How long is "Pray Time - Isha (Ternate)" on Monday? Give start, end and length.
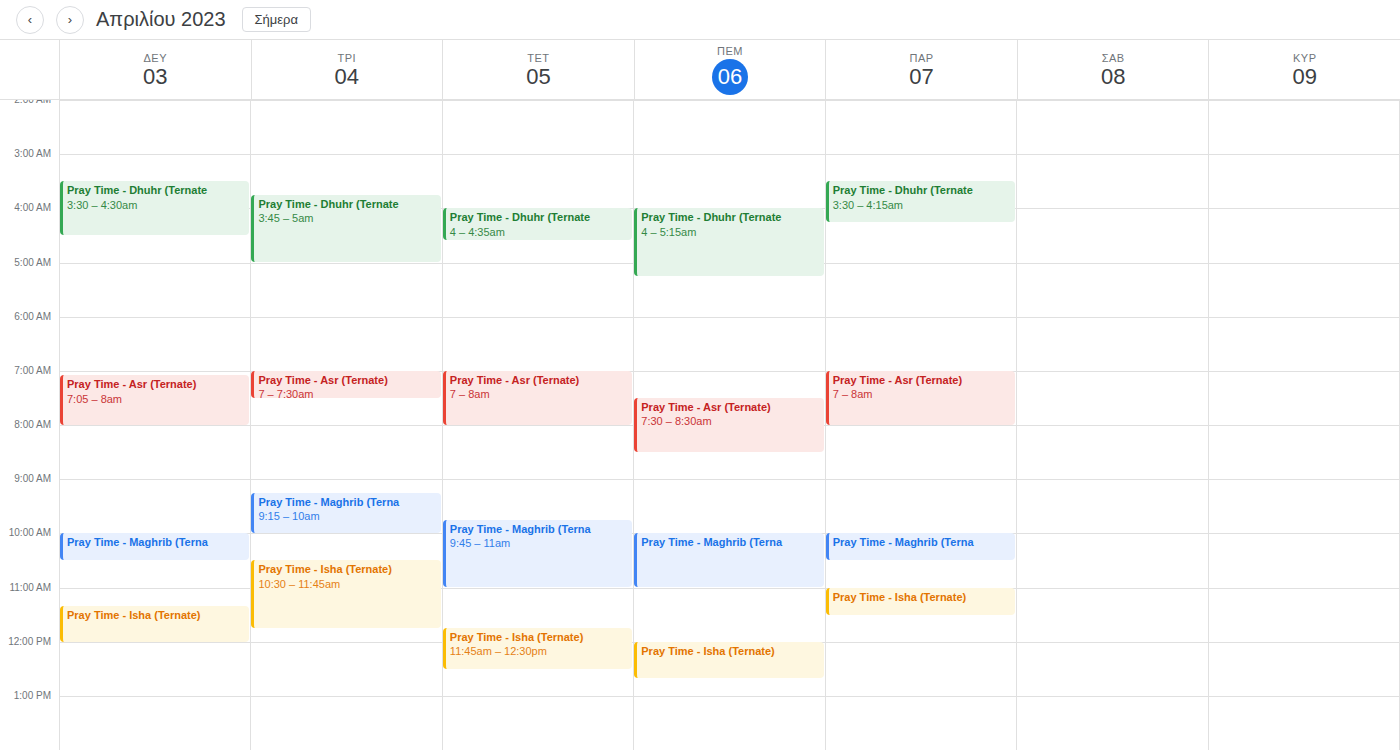
11:20 AM to 12:00 PM, 40 minutes